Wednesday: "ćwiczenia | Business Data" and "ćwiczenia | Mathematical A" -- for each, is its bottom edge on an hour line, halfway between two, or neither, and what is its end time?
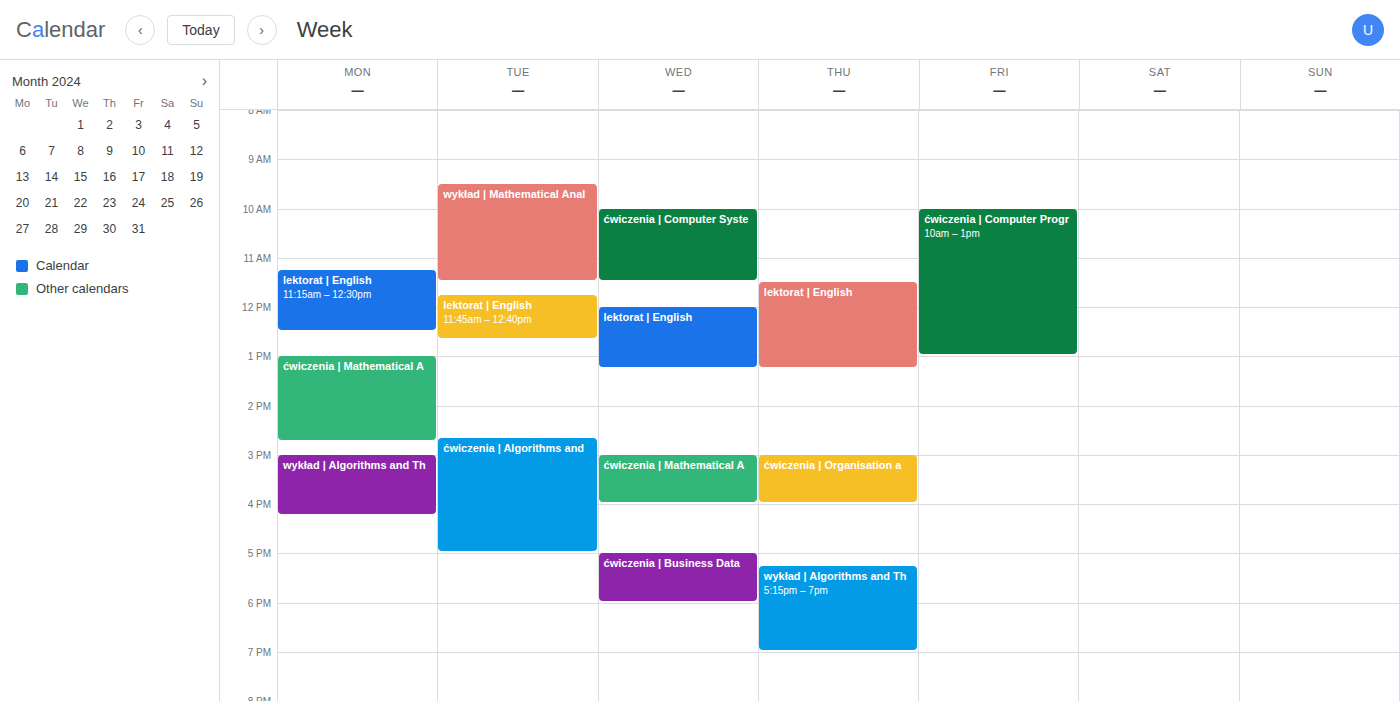
"ćwiczenia | Business Data": 18:00, exactly on the 18:00 line. "ćwiczenia | Mathematical A": 16:00, exactly on the 16:00 line.